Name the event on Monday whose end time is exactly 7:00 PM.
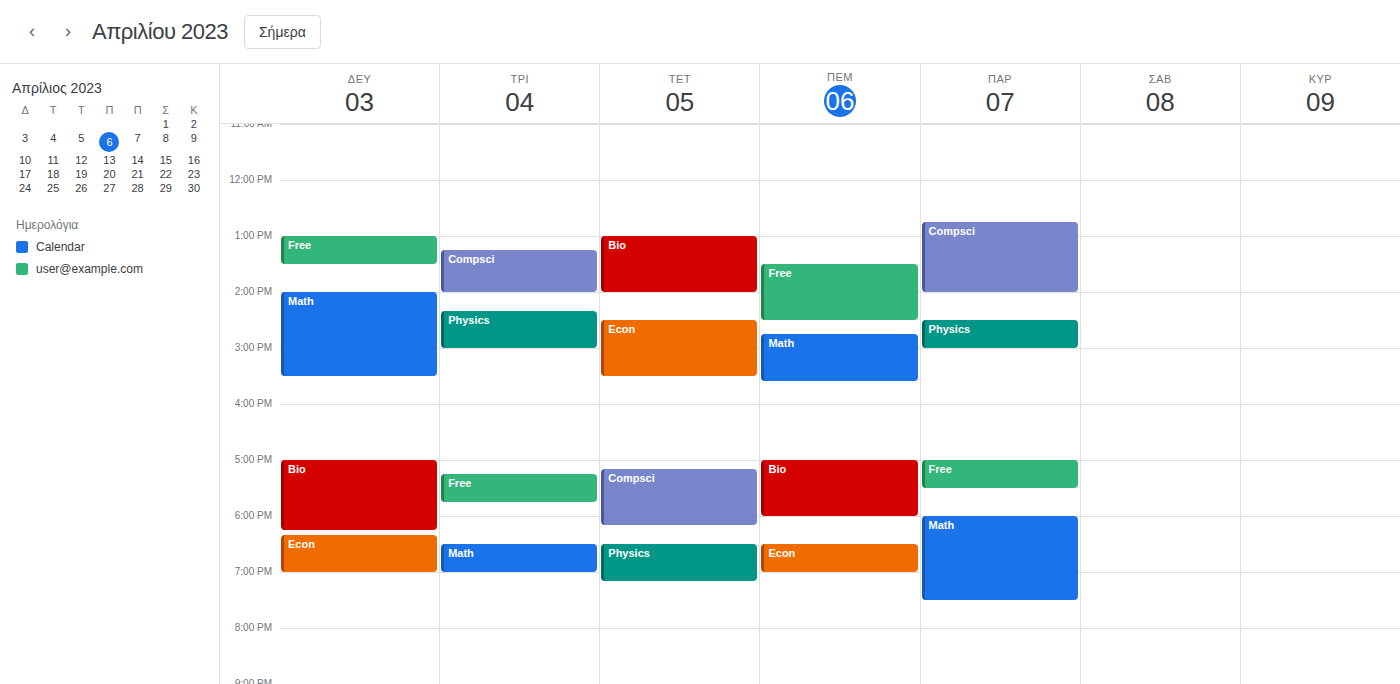
"Econ"